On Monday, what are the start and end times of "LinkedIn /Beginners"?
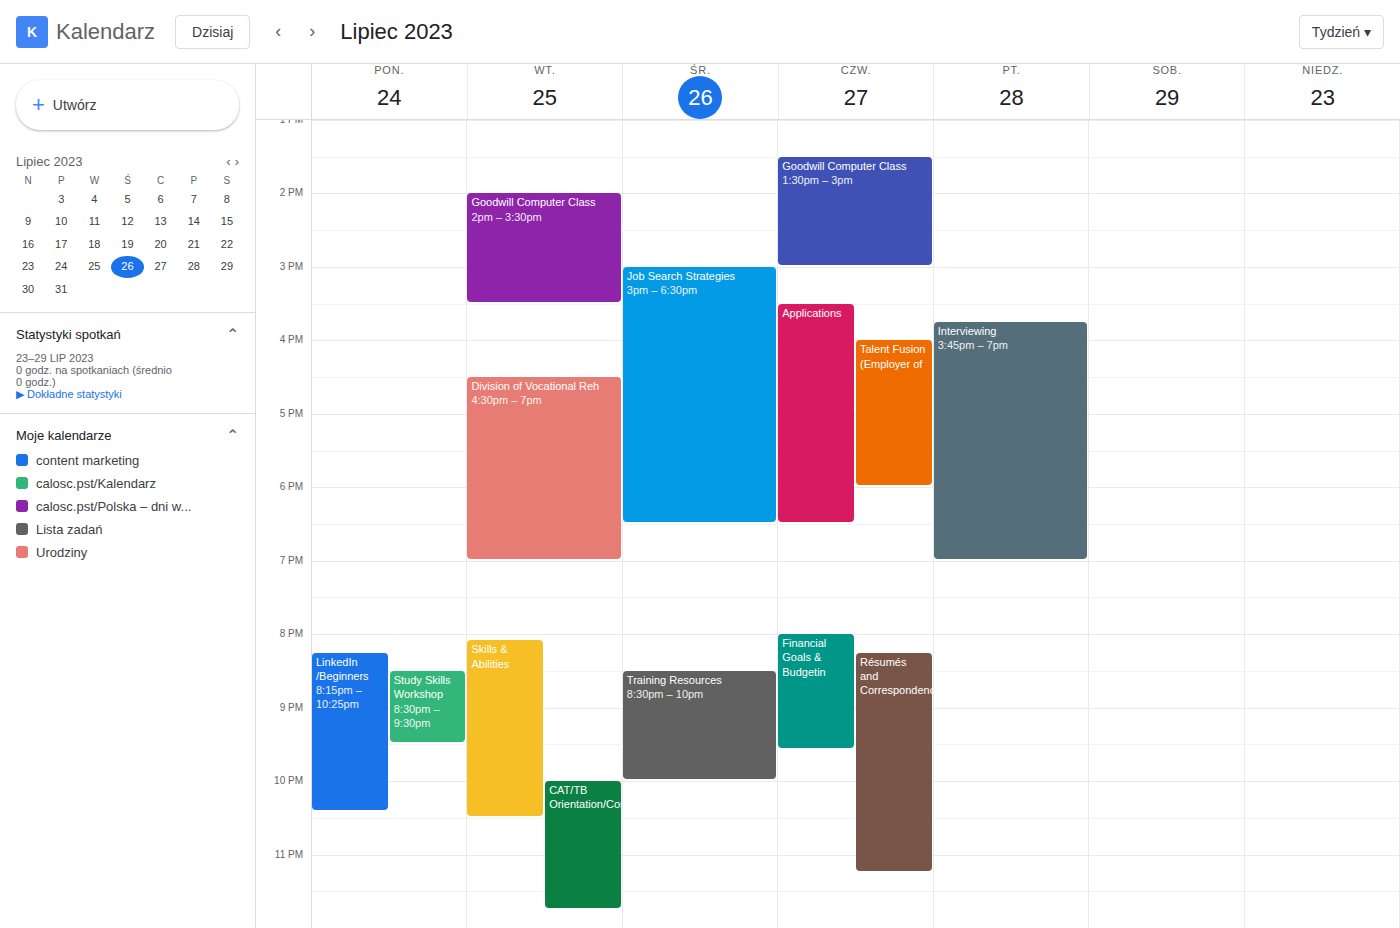
8:15 PM to 10:25 PM